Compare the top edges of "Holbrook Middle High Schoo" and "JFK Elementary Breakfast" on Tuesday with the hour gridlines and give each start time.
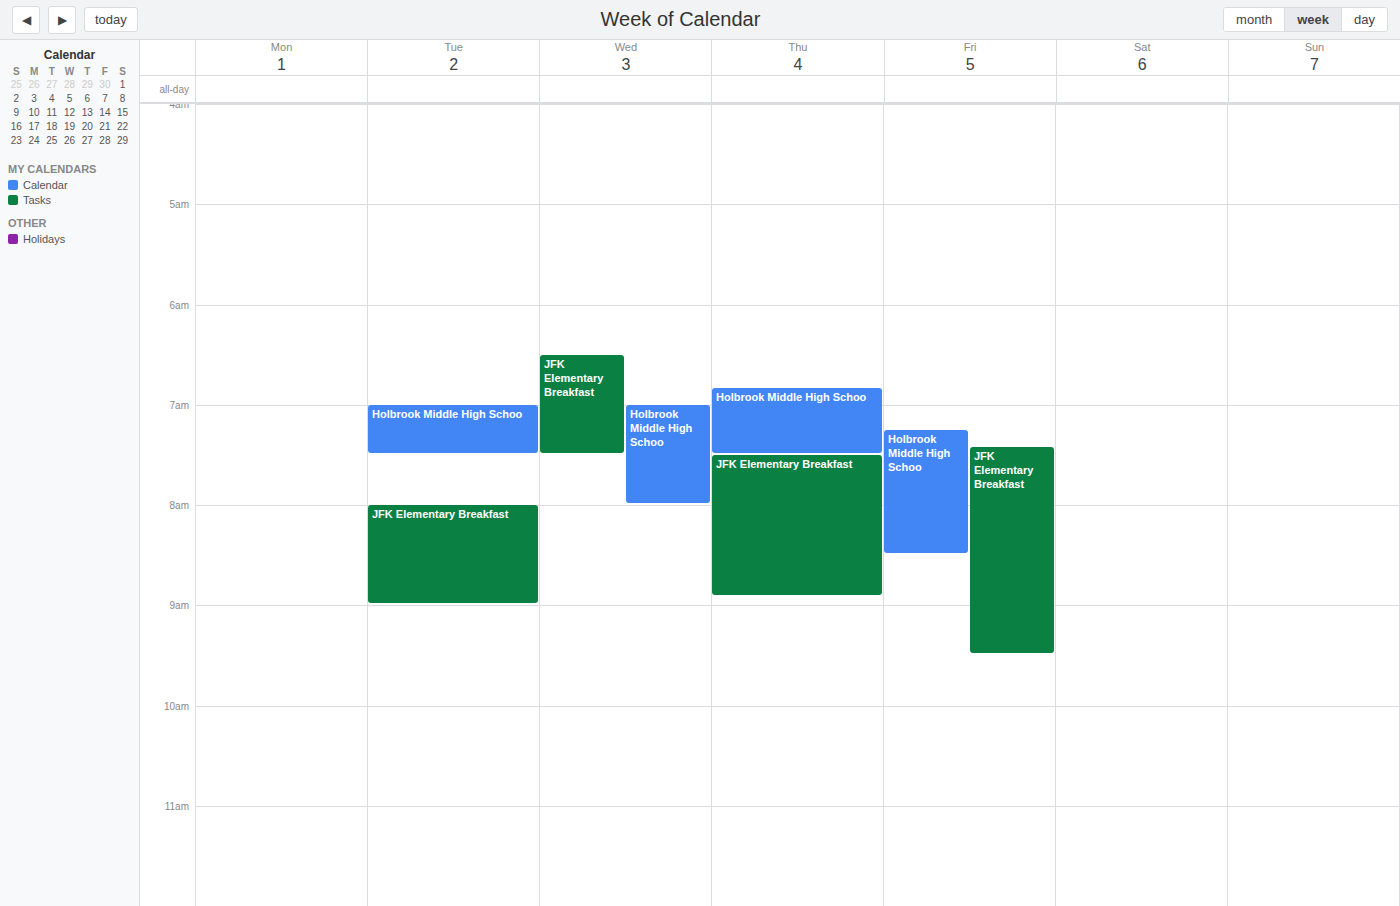
"Holbrook Middle High Schoo": 07:00, exactly on the 07:00 line. "JFK Elementary Breakfast": 08:00, exactly on the 08:00 line.